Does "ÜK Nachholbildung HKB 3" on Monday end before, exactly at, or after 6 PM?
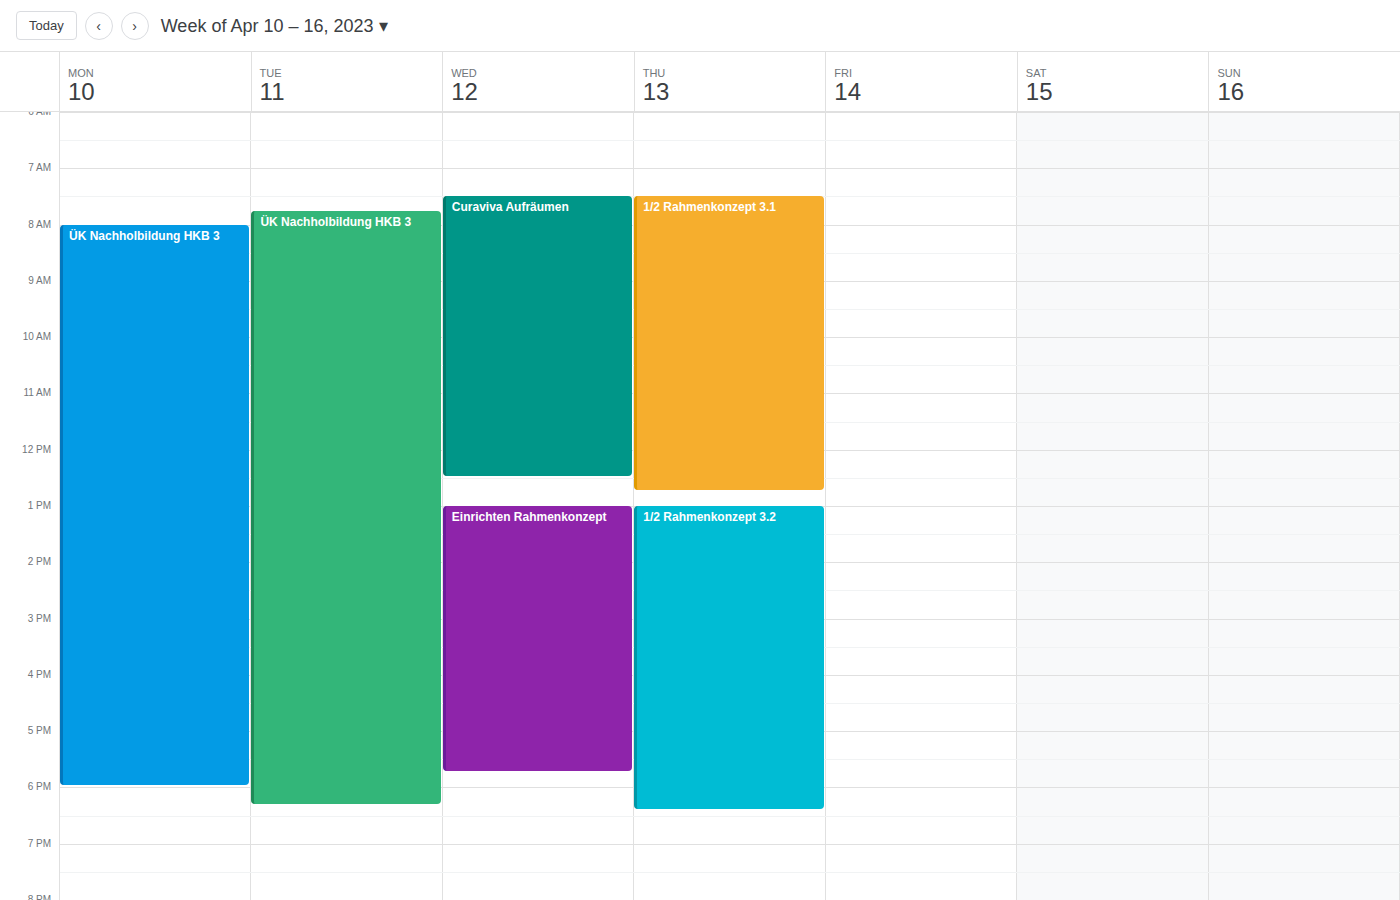
6:00 PM -- exactly at 6 PM, on the 6 PM line.